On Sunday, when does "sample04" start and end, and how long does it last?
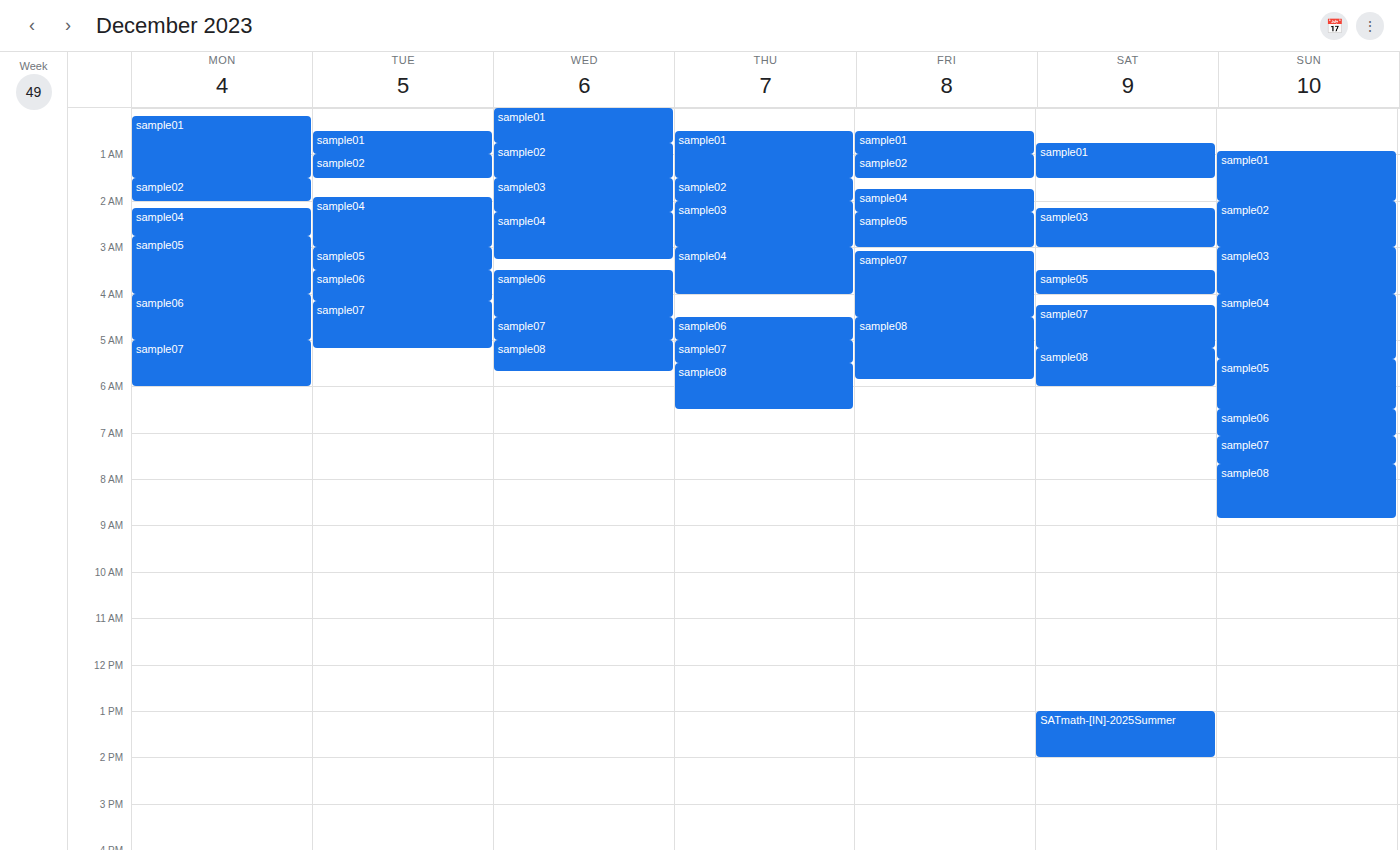
4:00 AM to 5:25 AM, 1 hour 25 minutes